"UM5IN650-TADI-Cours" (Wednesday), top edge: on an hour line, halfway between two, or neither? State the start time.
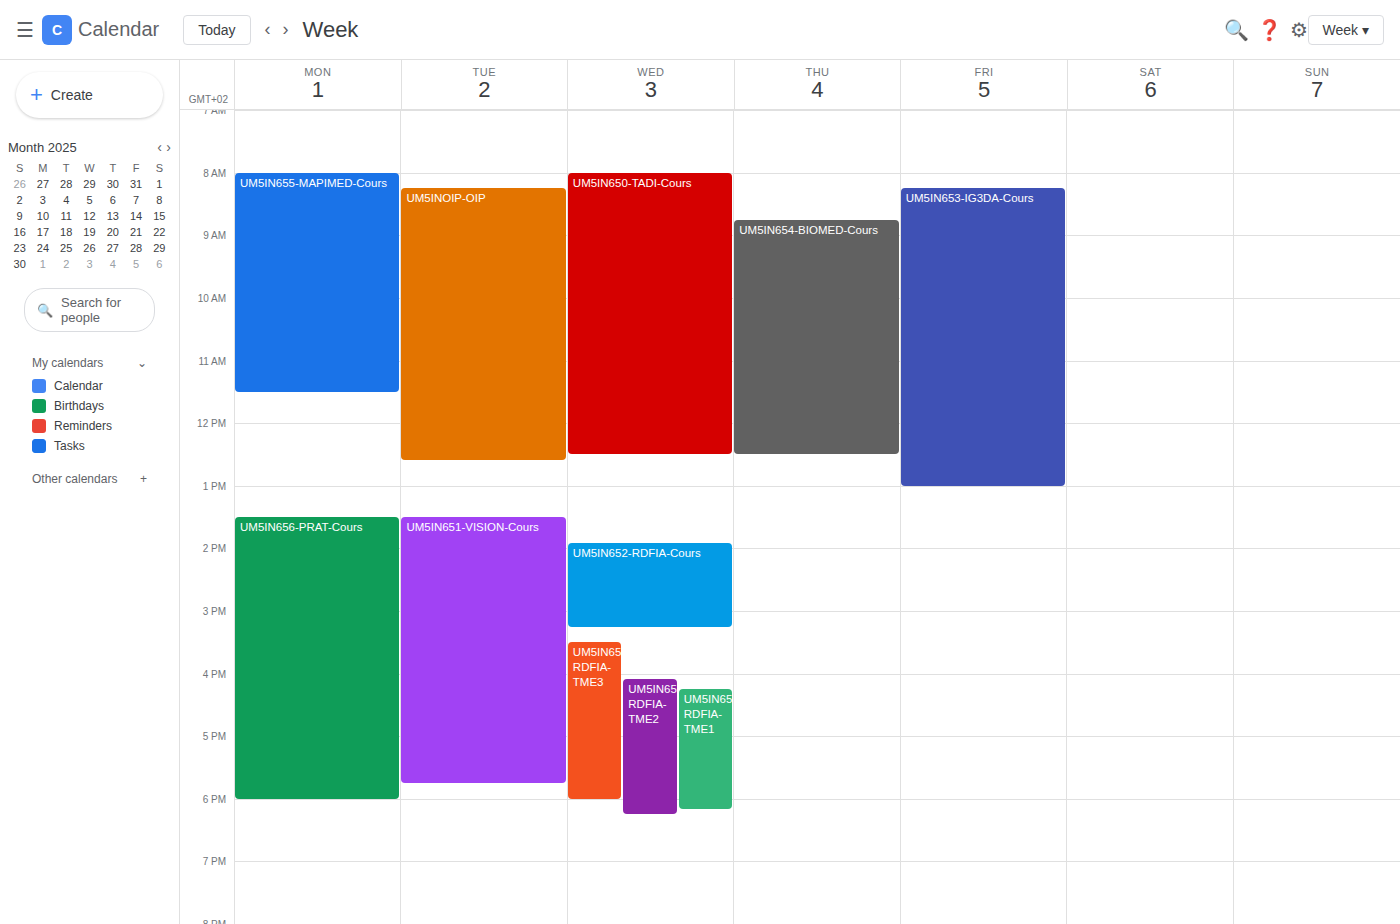
8:00 AM -- exactly on the 8 AM line.